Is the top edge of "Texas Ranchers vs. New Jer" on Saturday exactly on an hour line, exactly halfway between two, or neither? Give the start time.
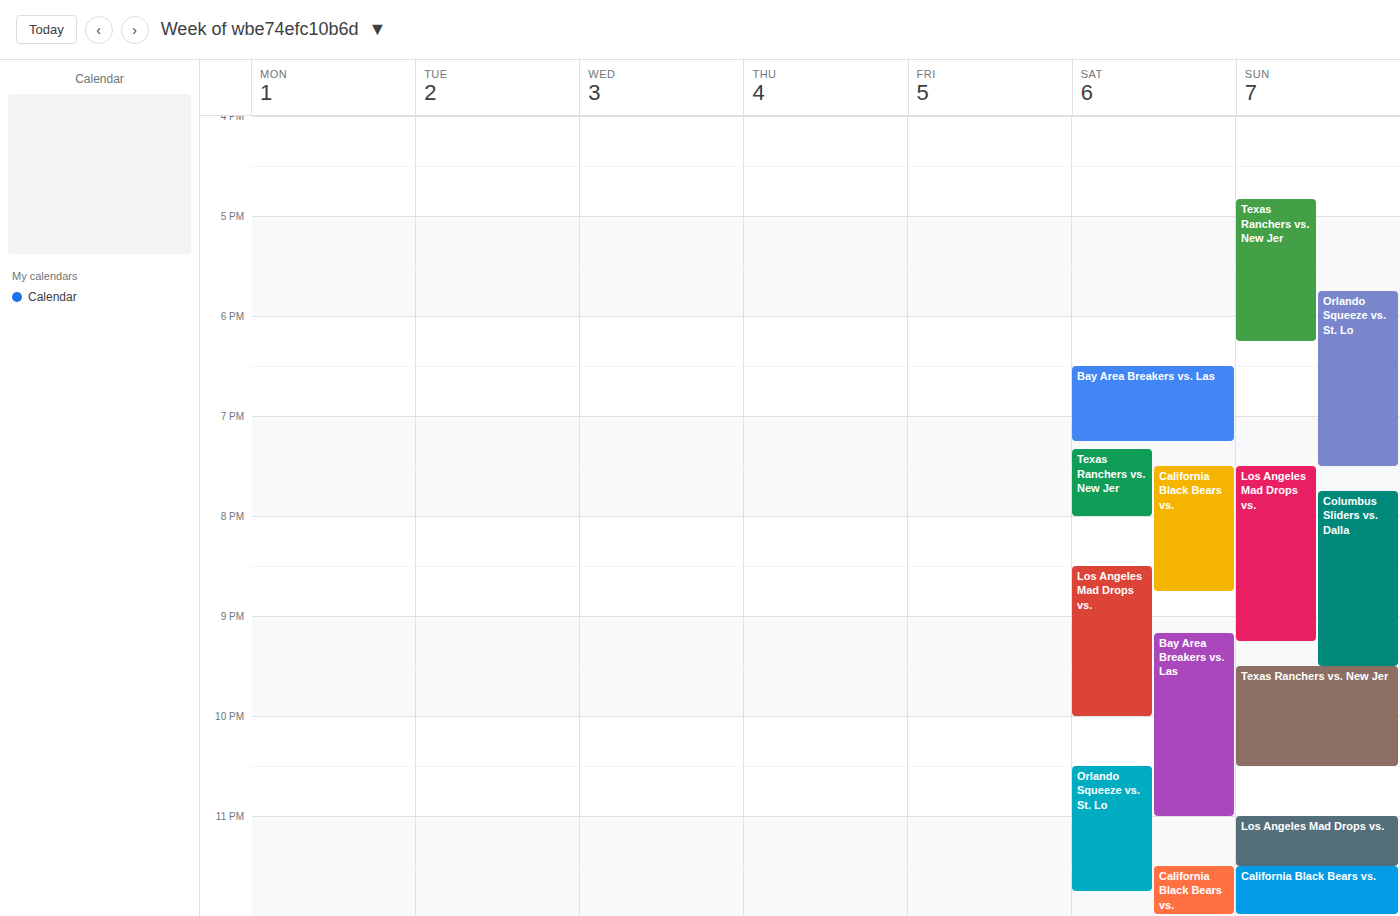
7:20 PM -- neither: 20 minutes below the 7 PM line and 40 minutes above the 8 PM line.